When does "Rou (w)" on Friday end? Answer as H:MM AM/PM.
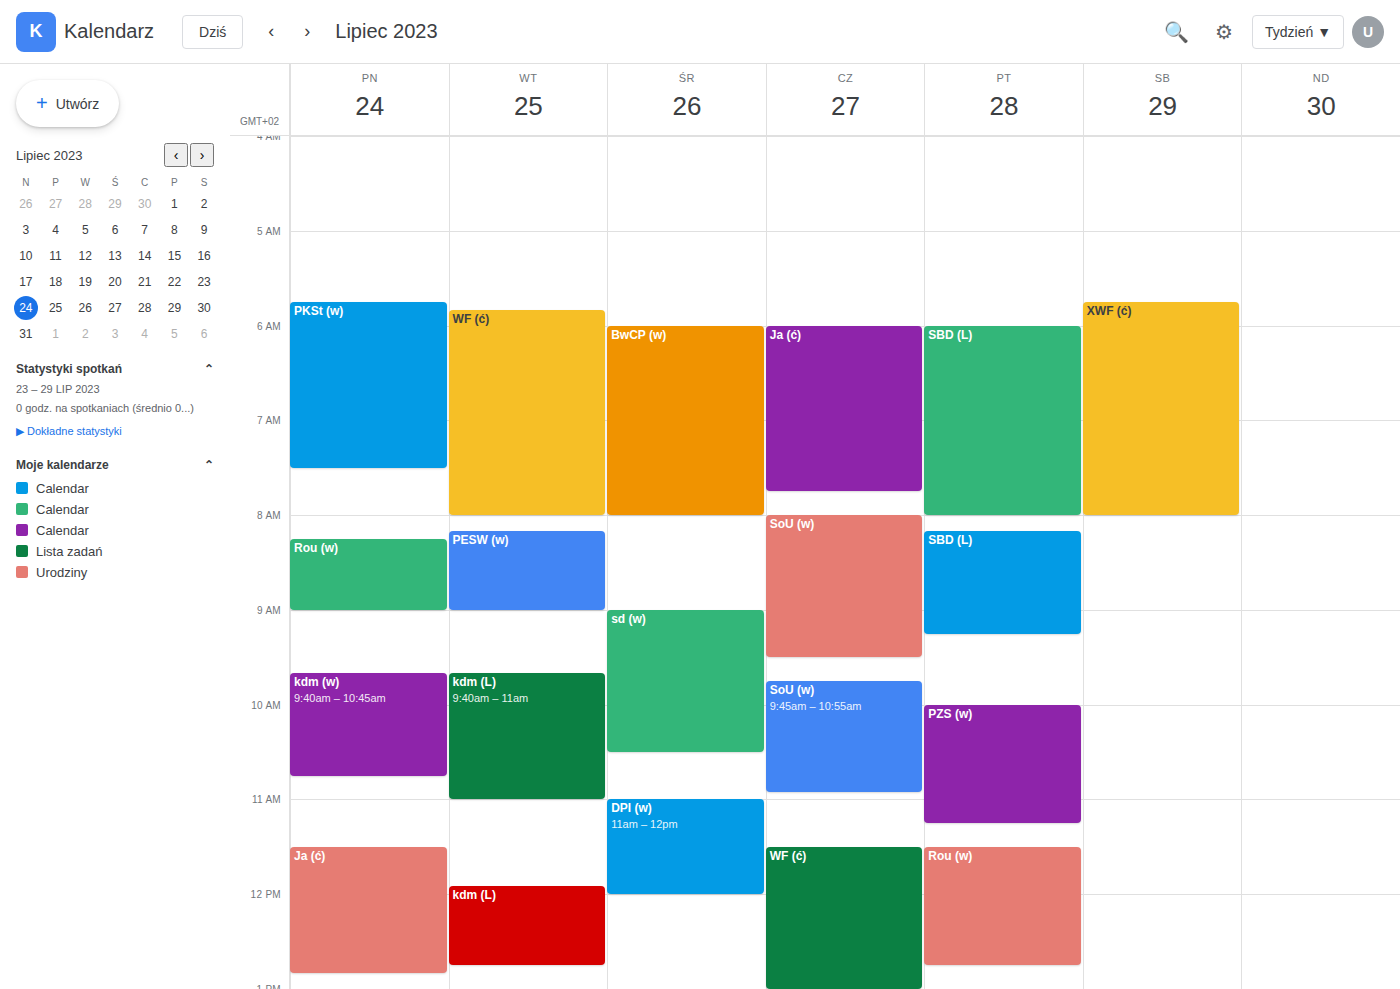
12:45 PM